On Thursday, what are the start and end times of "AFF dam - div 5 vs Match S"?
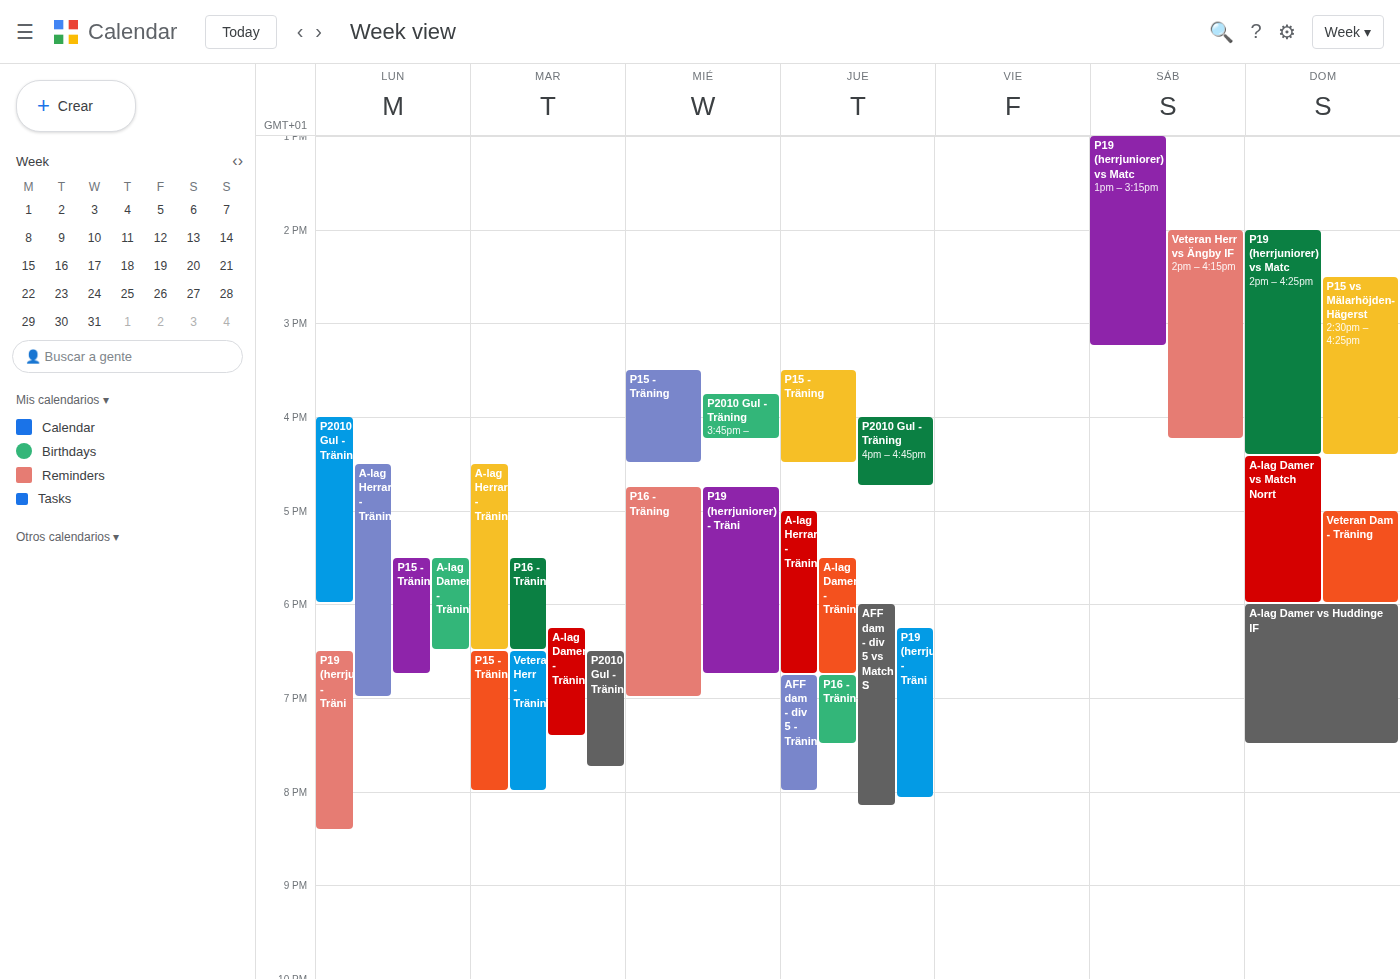
6:00 PM to 8:10 PM